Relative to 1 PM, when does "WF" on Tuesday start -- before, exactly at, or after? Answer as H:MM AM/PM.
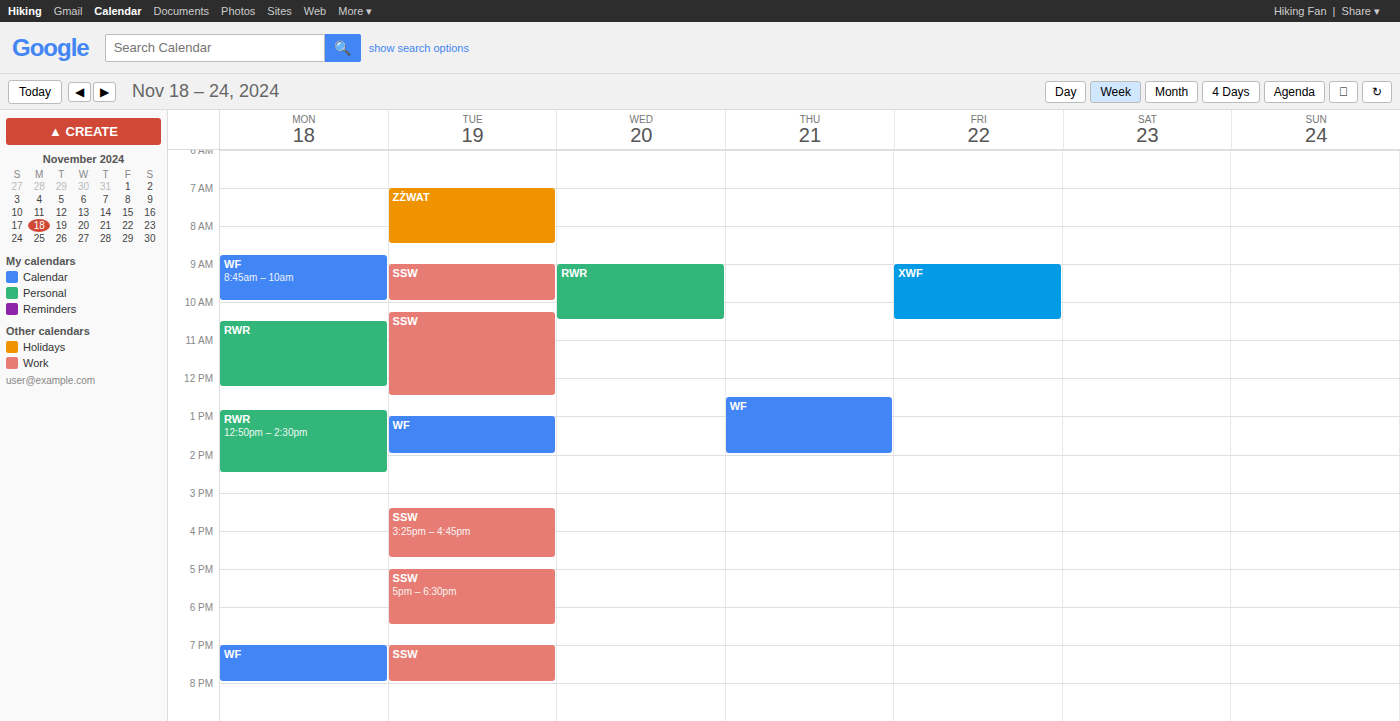
1:00 PM -- exactly at 1 PM, on the 1 PM line.